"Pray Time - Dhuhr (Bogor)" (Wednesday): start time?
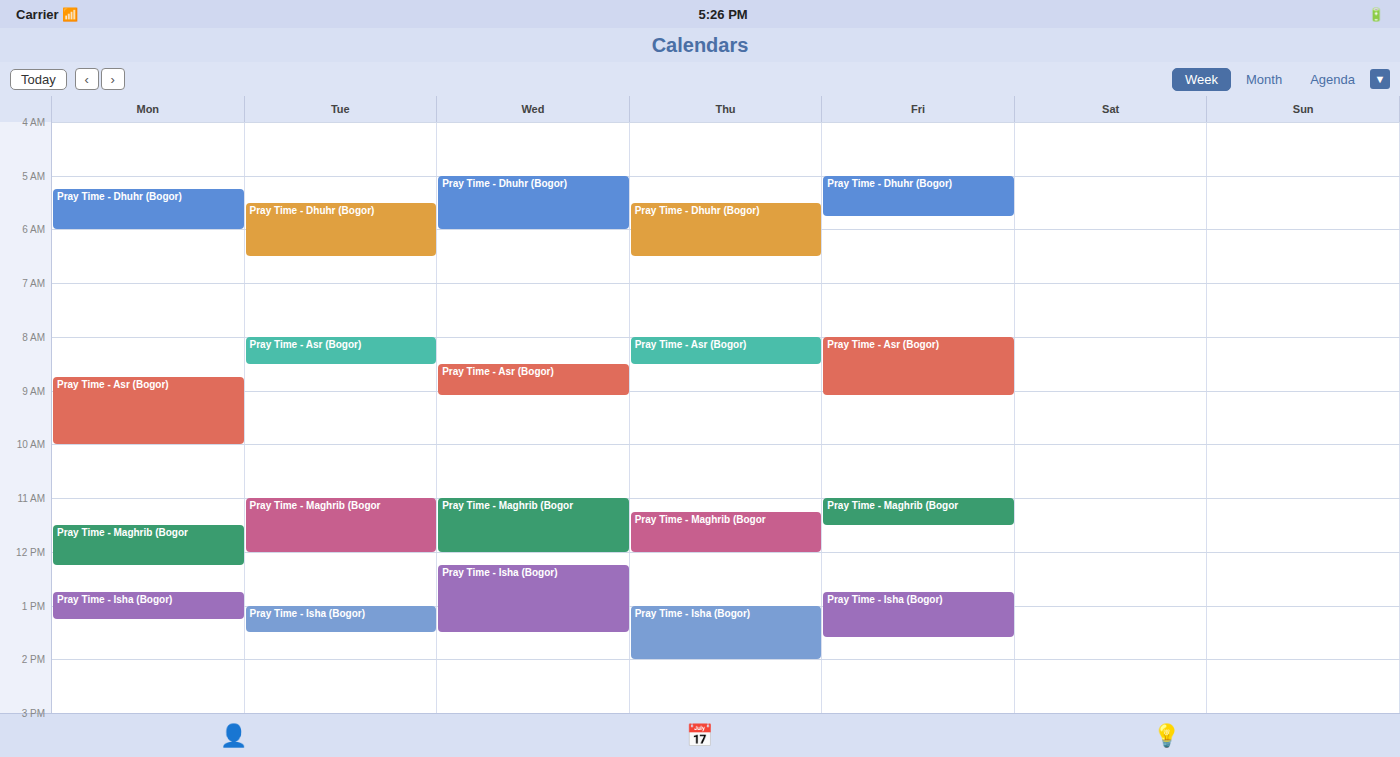
5:00 AM